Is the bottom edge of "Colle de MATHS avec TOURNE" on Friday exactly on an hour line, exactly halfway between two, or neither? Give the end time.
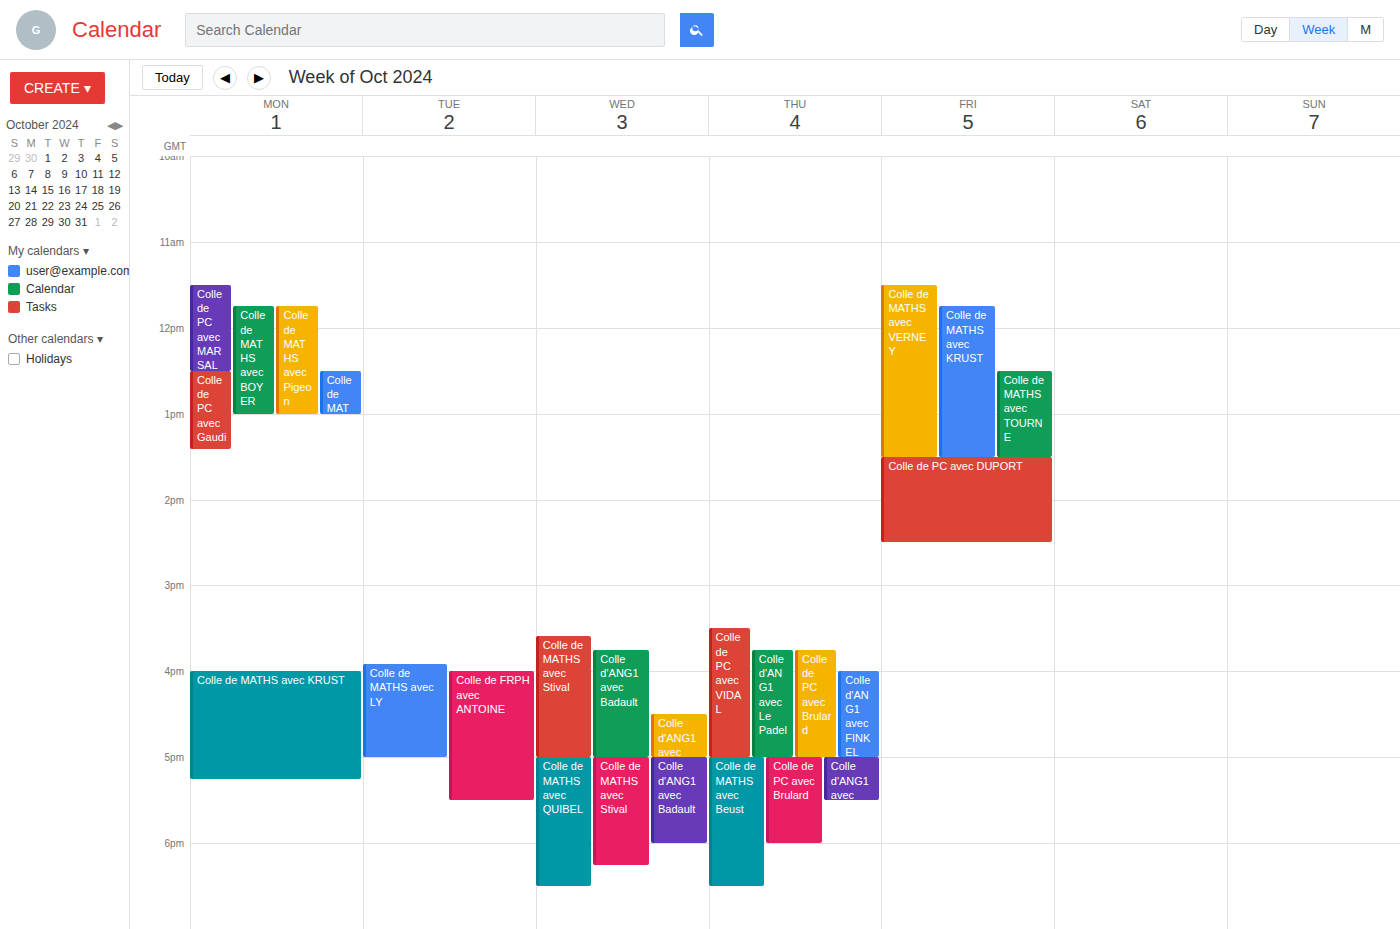
1:30 PM -- halfway between the 1 PM and 2 PM lines.